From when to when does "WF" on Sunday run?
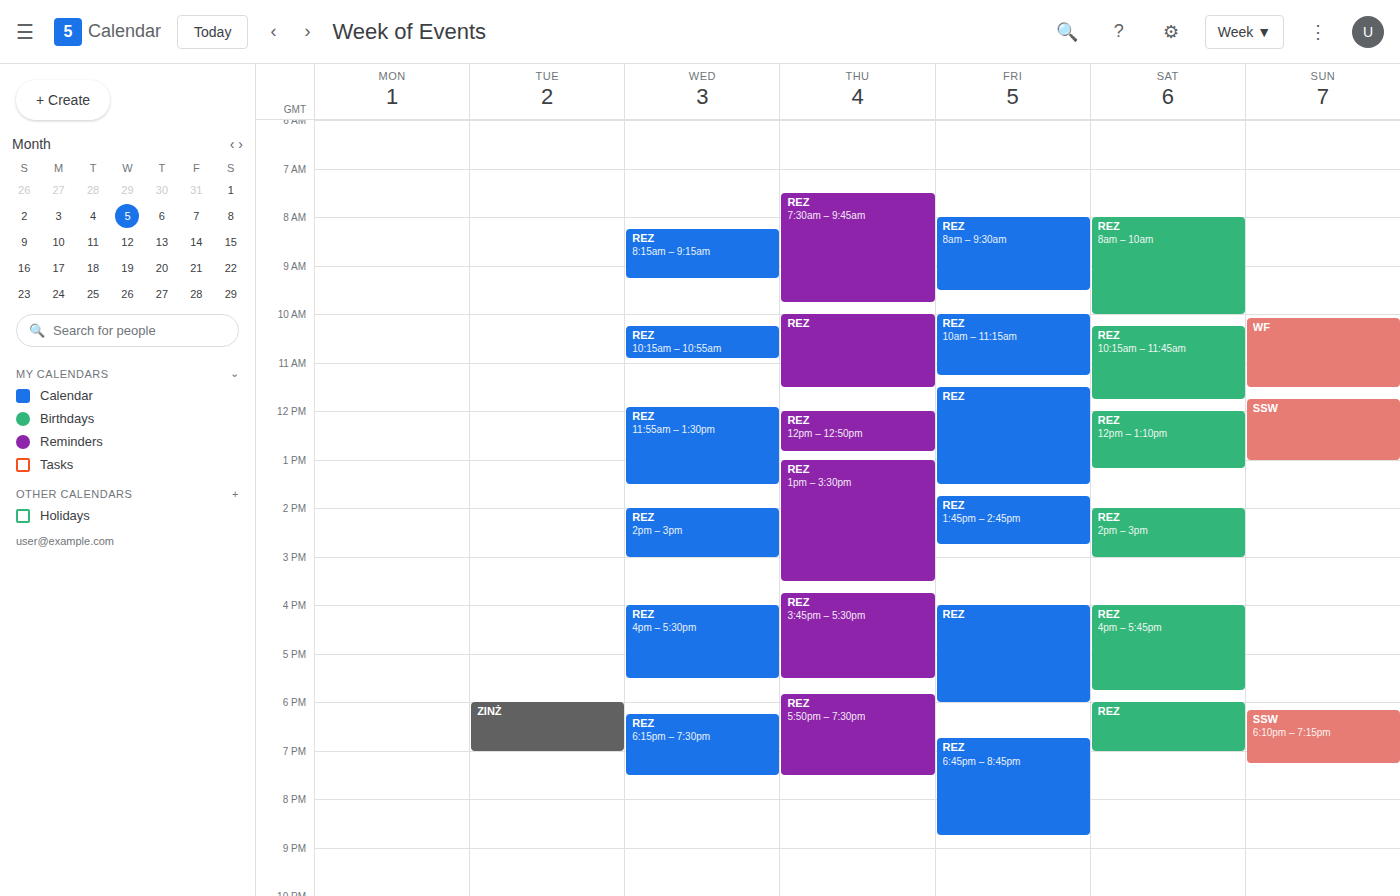
10:05 AM to 11:30 AM